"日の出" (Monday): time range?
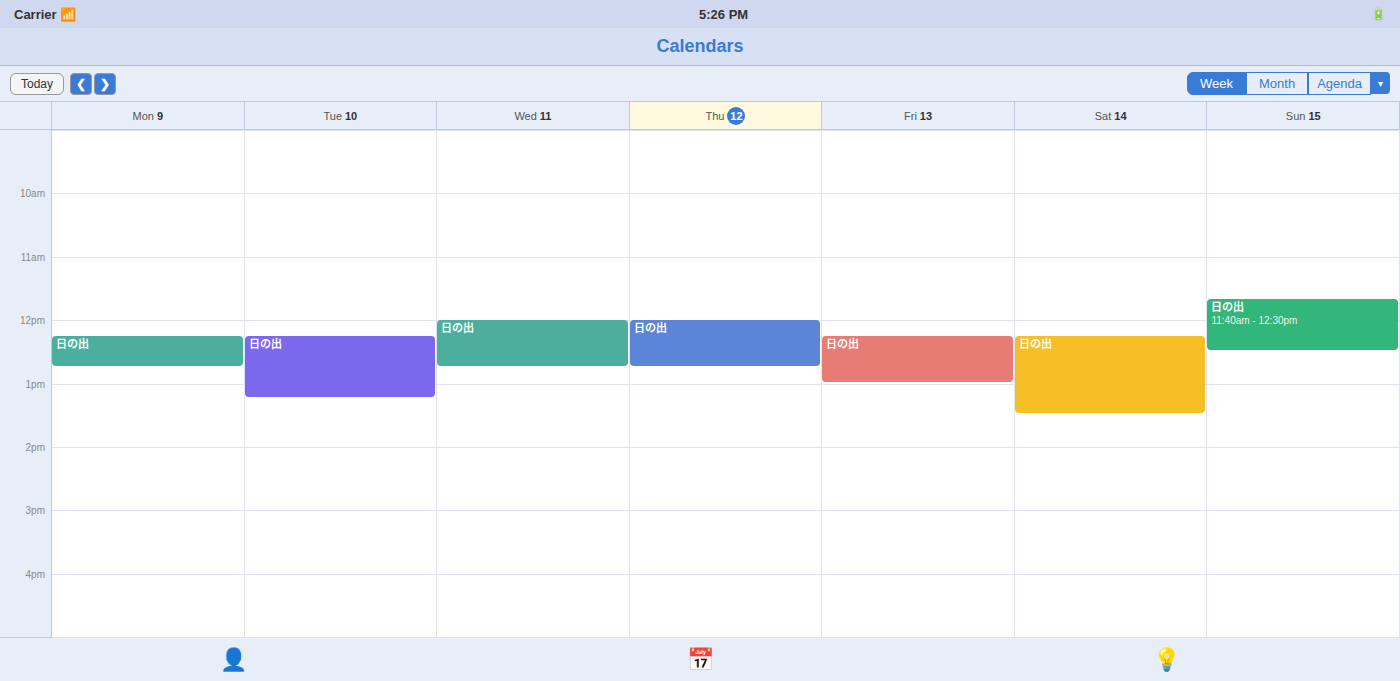
12:15 PM to 12:45 PM